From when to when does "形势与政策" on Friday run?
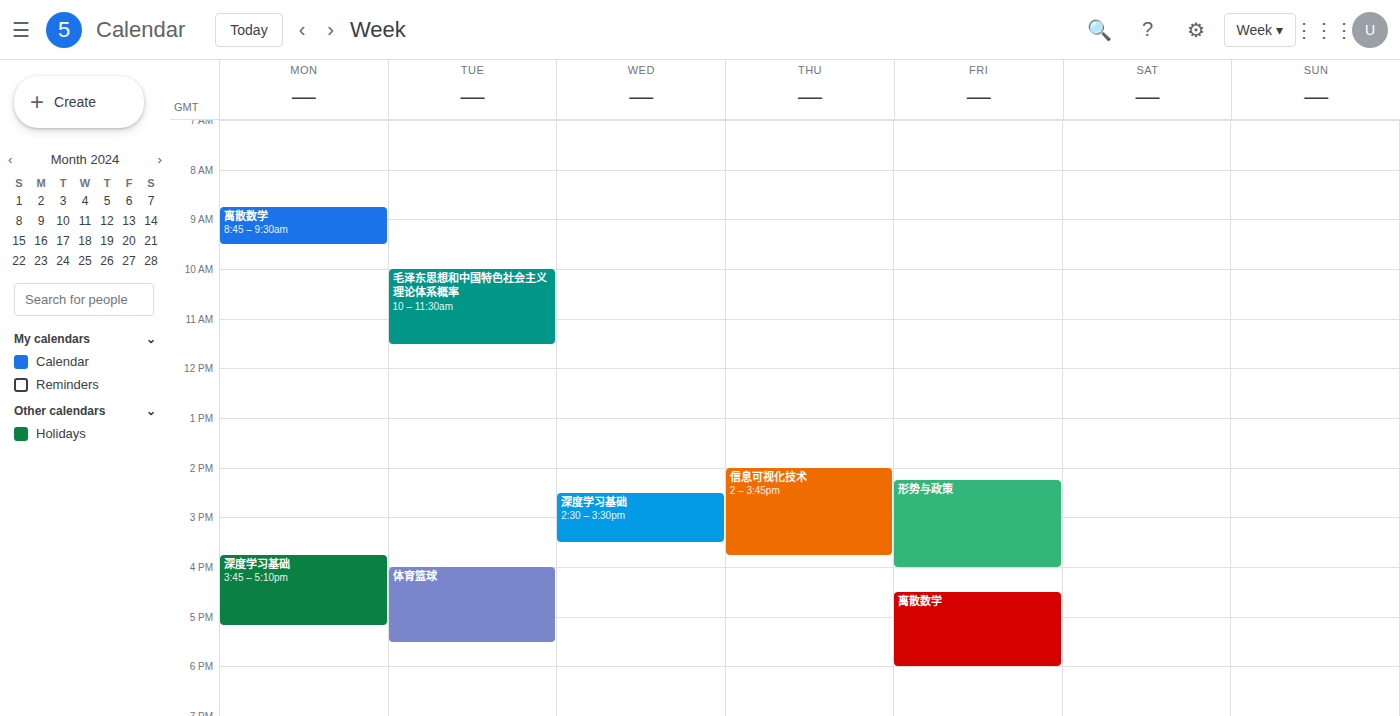
14:15 to 16:00